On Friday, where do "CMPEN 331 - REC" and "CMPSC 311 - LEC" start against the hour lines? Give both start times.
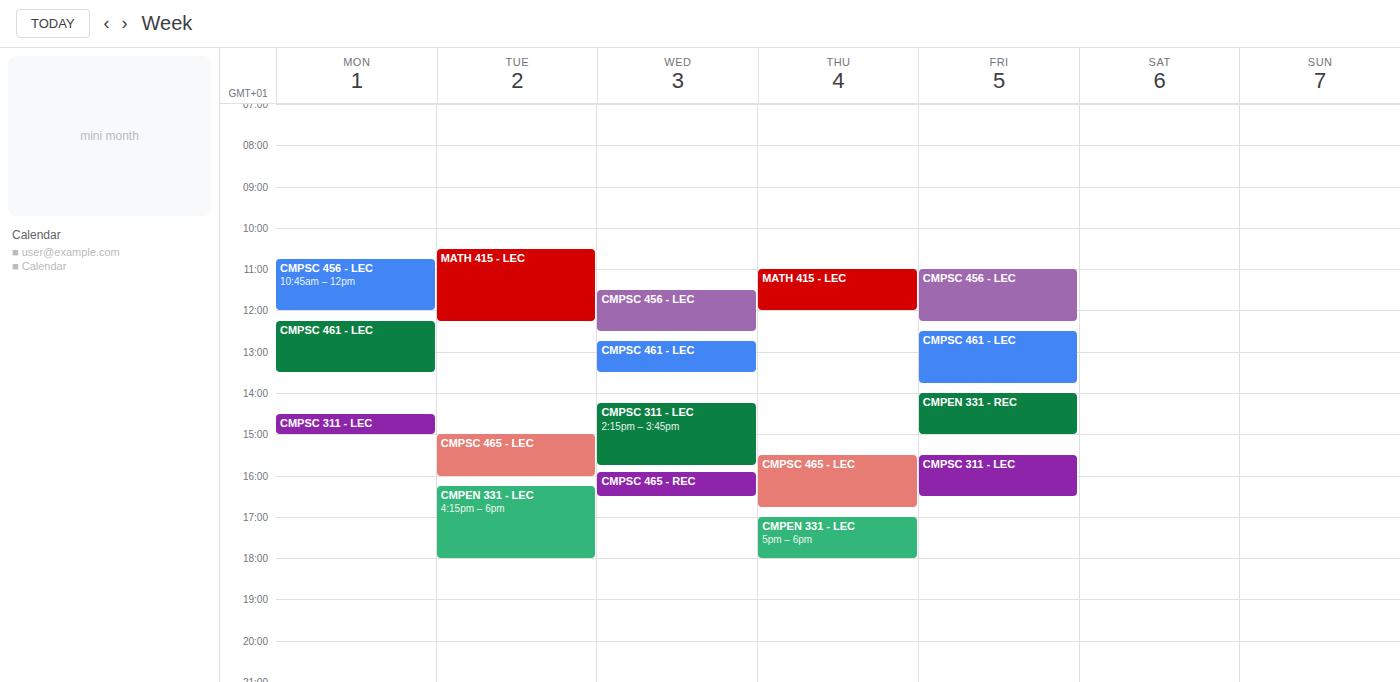
"CMPEN 331 - REC": 2:00 PM, exactly on the 2 PM line. "CMPSC 311 - LEC": 3:30 PM, halfway between the 3 PM and 4 PM lines.